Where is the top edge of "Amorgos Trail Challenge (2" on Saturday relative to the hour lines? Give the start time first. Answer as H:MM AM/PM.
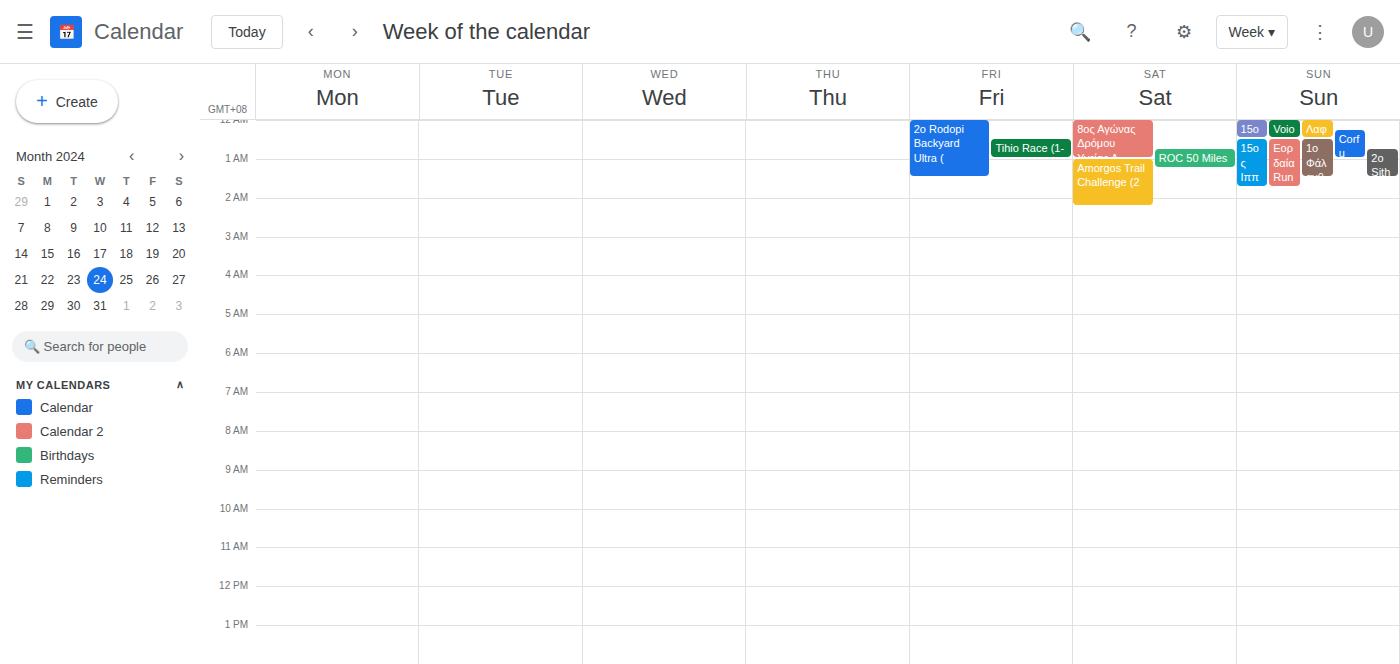
1:00 AM -- exactly on the 1 AM line.